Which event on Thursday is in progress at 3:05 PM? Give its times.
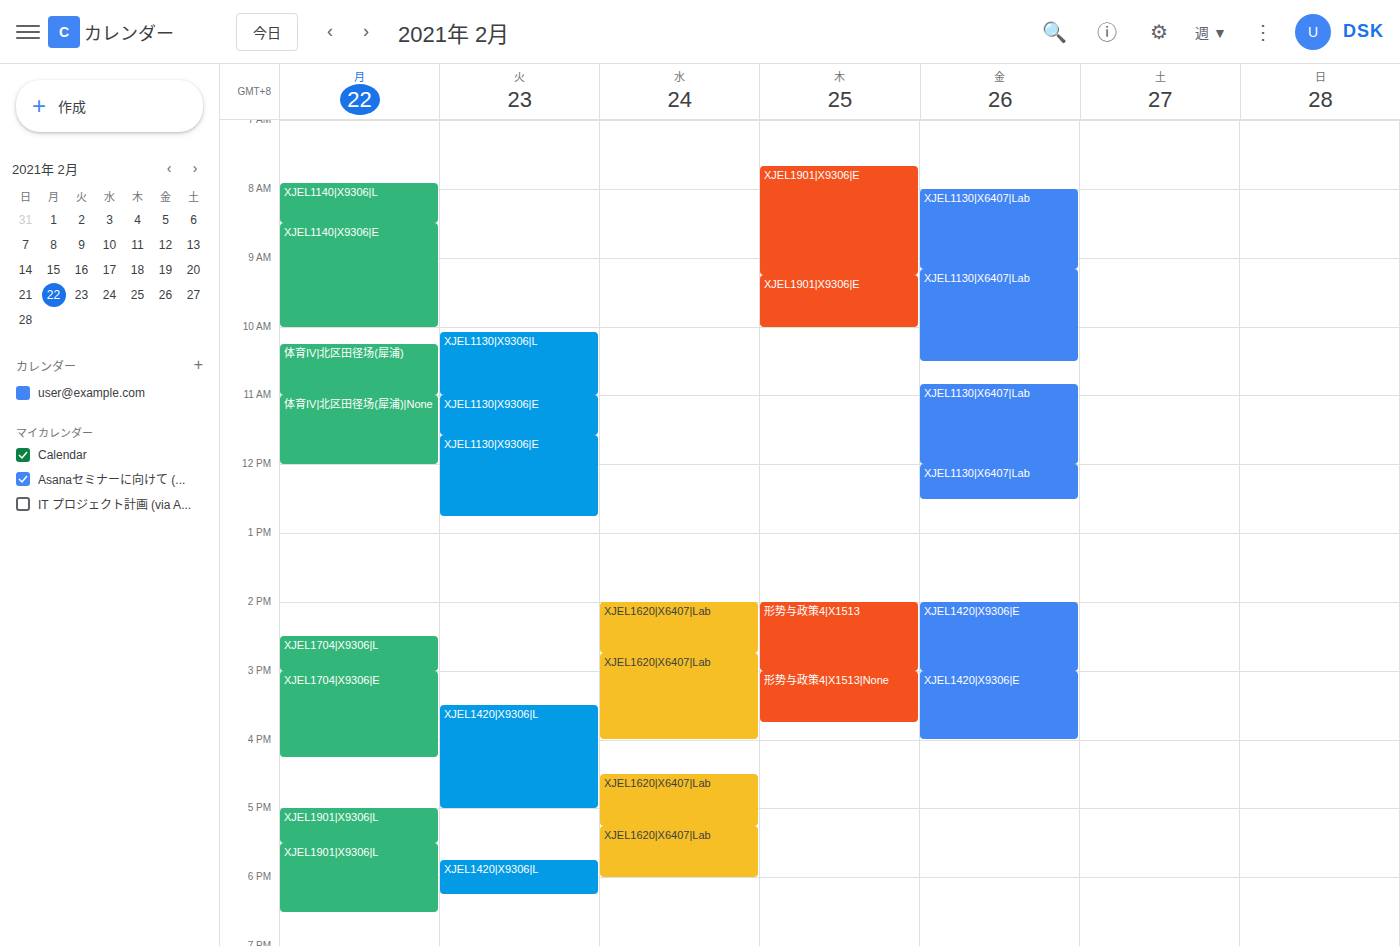
"形势与政策4|X1513|None", 3:00 PM to 3:45 PM